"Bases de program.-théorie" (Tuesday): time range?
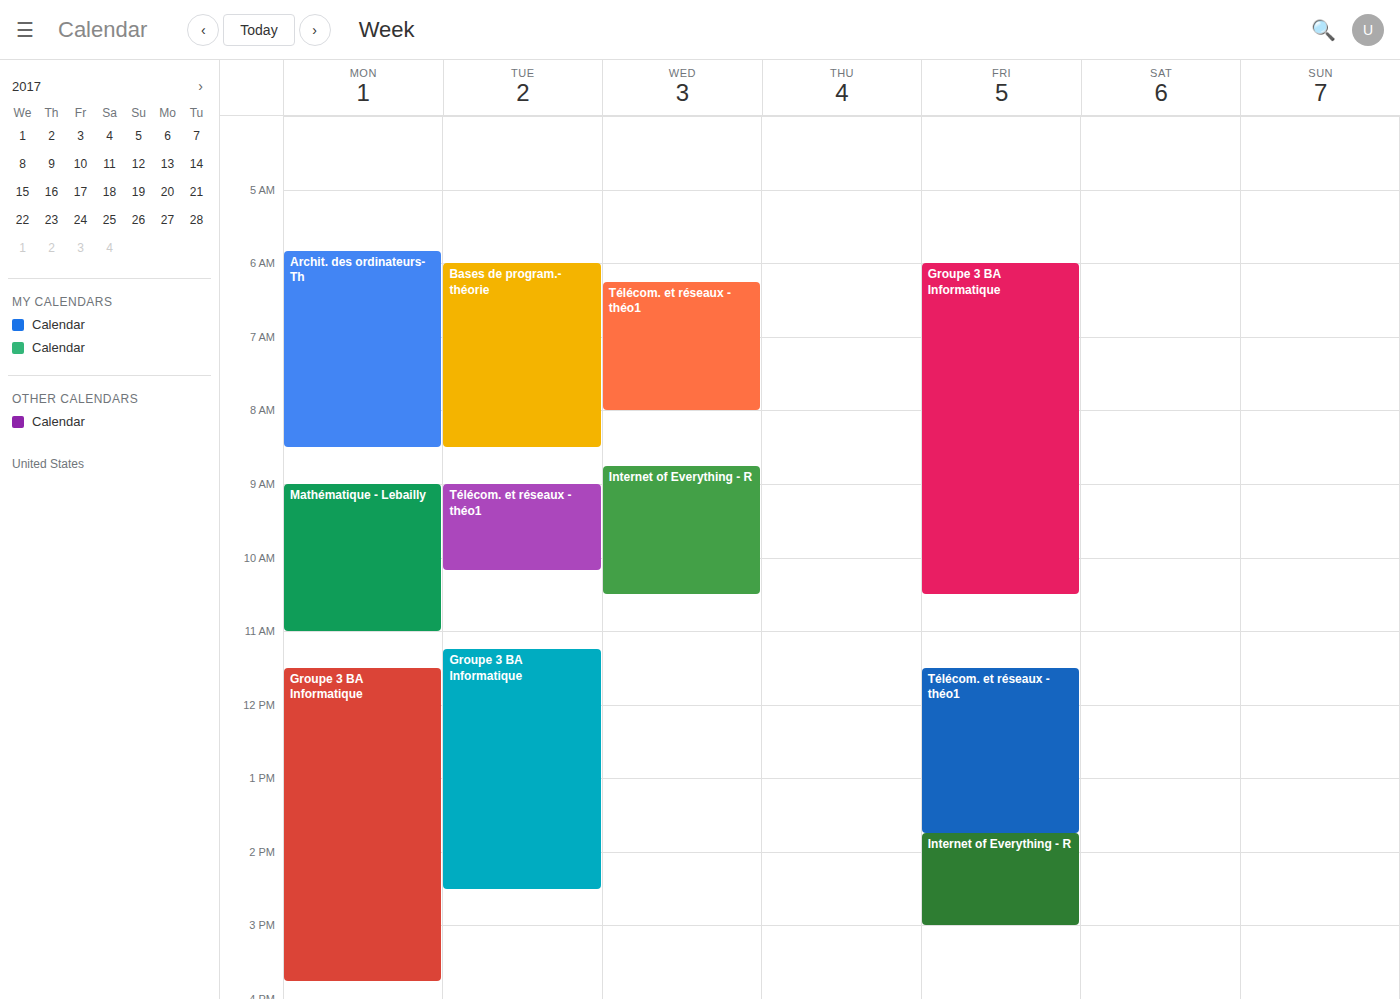
6:00 AM to 8:30 AM